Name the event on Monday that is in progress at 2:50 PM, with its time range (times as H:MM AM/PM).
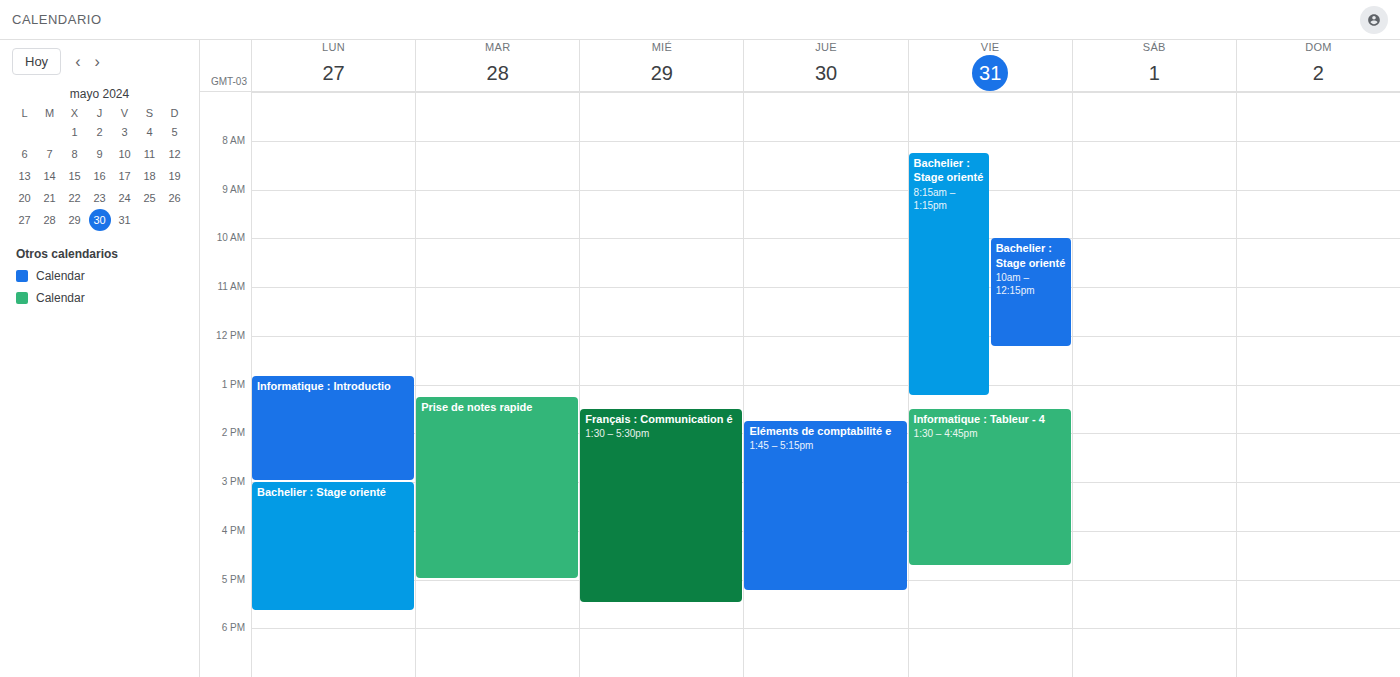
"Informatique : Introductio", 12:50 PM to 3:00 PM